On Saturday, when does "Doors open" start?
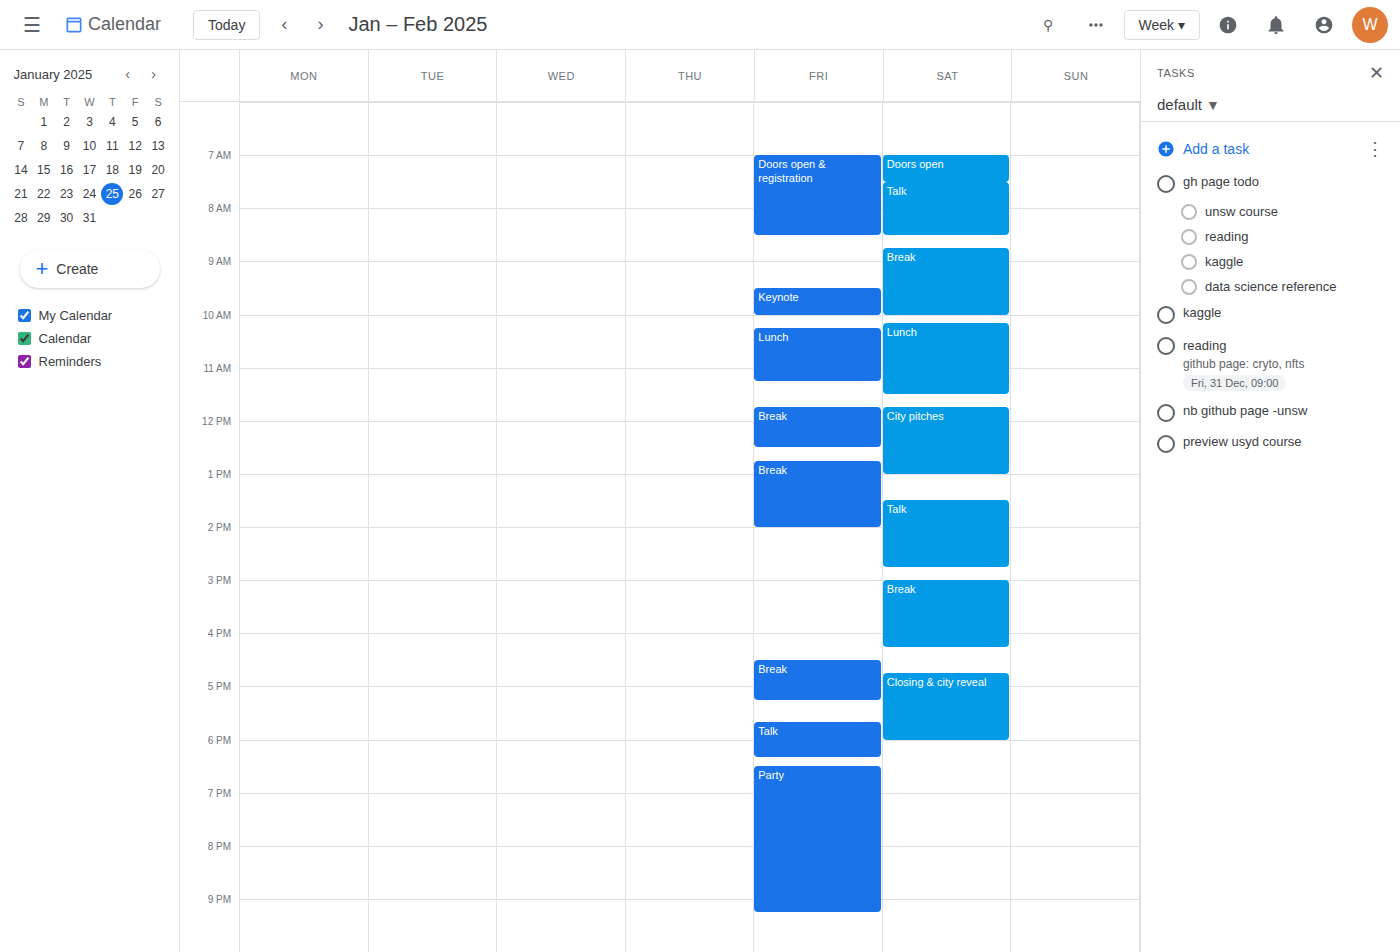
07:00